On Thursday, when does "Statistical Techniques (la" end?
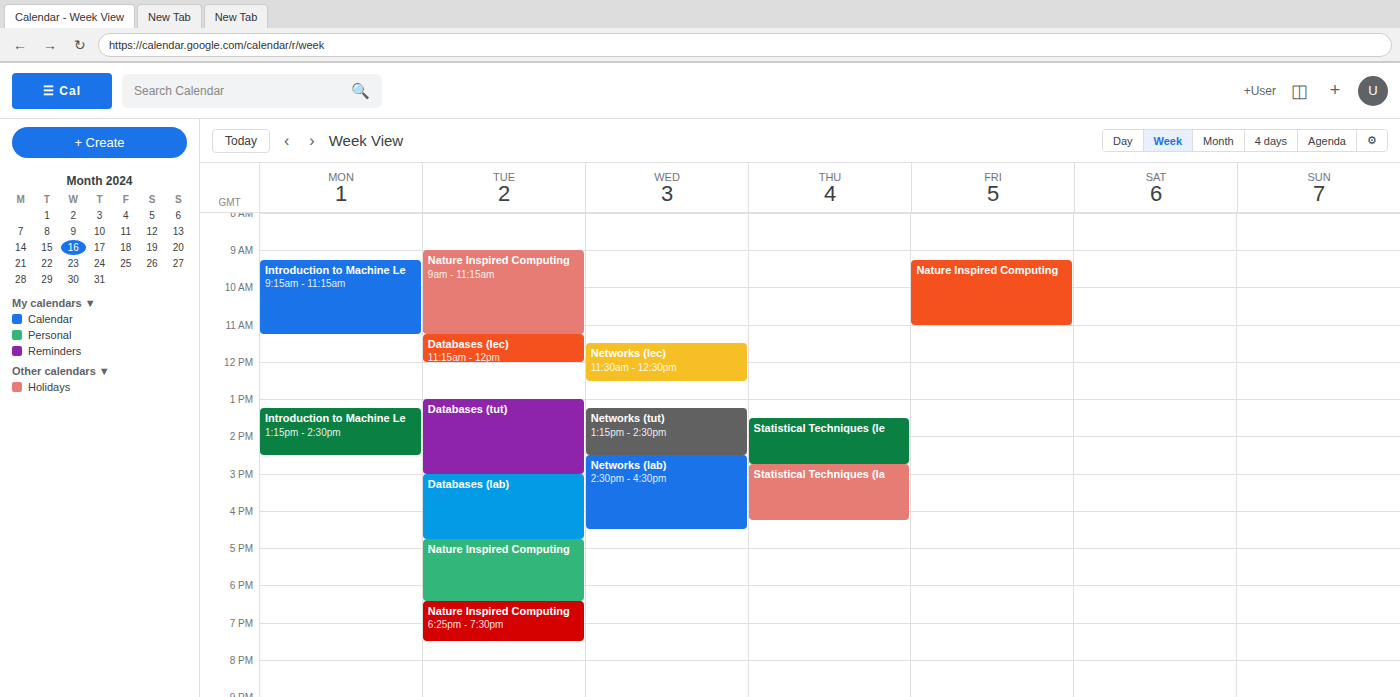
4:15 PM